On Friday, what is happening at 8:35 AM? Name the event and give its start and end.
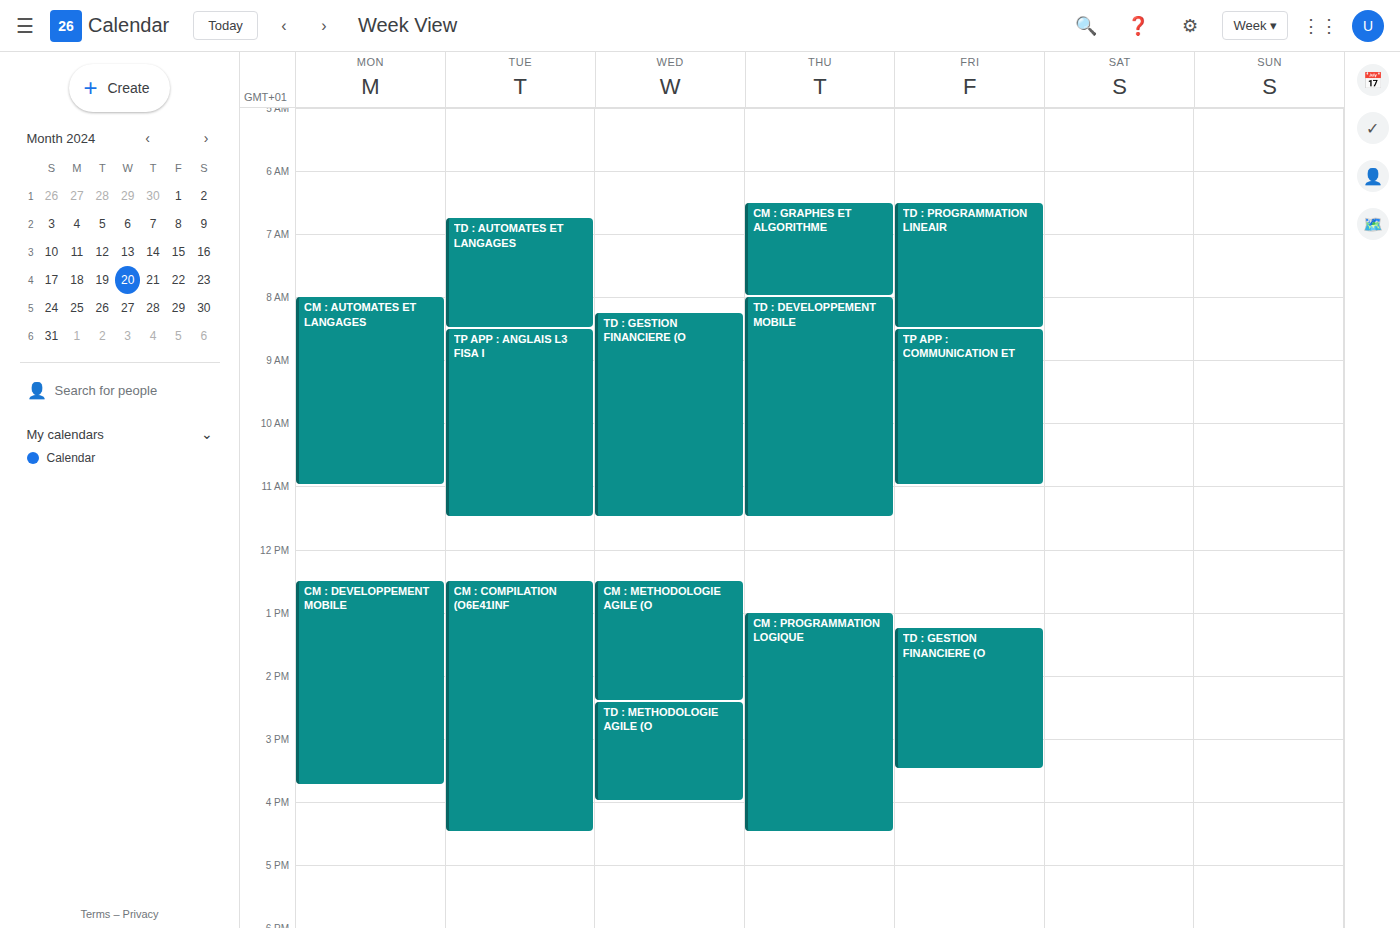
"TP APP : COMMUNICATION ET", 8:30 AM to 11:00 AM